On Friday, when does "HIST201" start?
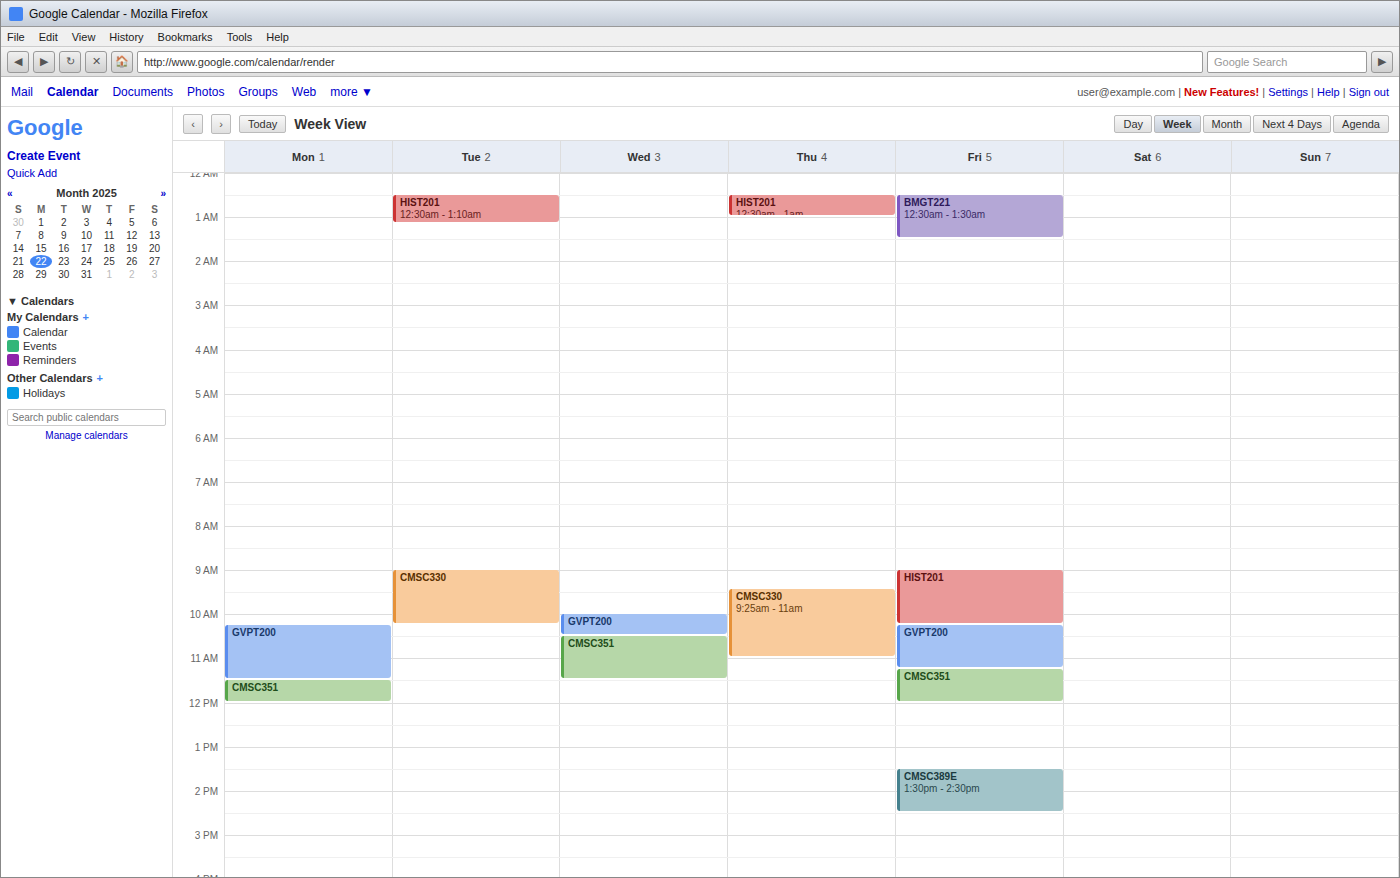
09:00